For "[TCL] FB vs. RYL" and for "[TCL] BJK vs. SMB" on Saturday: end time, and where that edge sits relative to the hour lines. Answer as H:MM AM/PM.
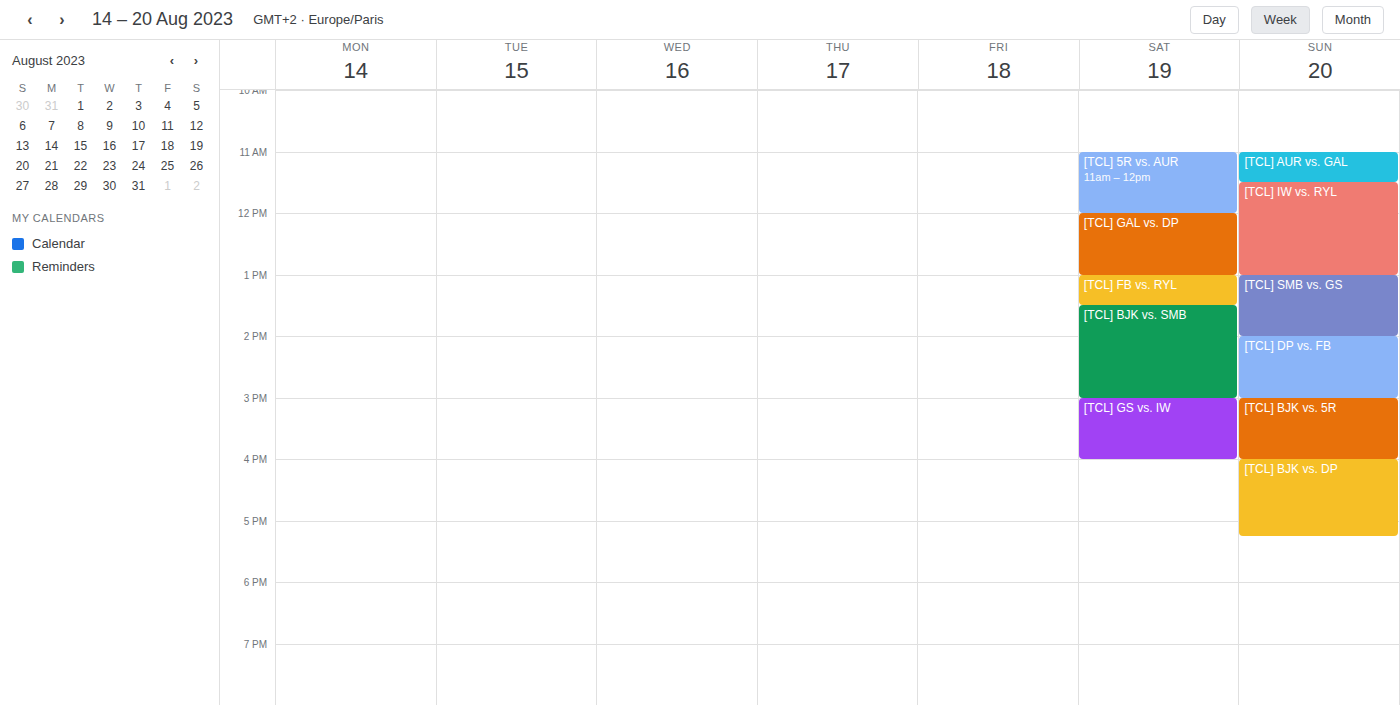
"[TCL] FB vs. RYL": 1:30 PM, halfway between the 1 PM and 2 PM lines. "[TCL] BJK vs. SMB": 3:00 PM, exactly on the 3 PM line.